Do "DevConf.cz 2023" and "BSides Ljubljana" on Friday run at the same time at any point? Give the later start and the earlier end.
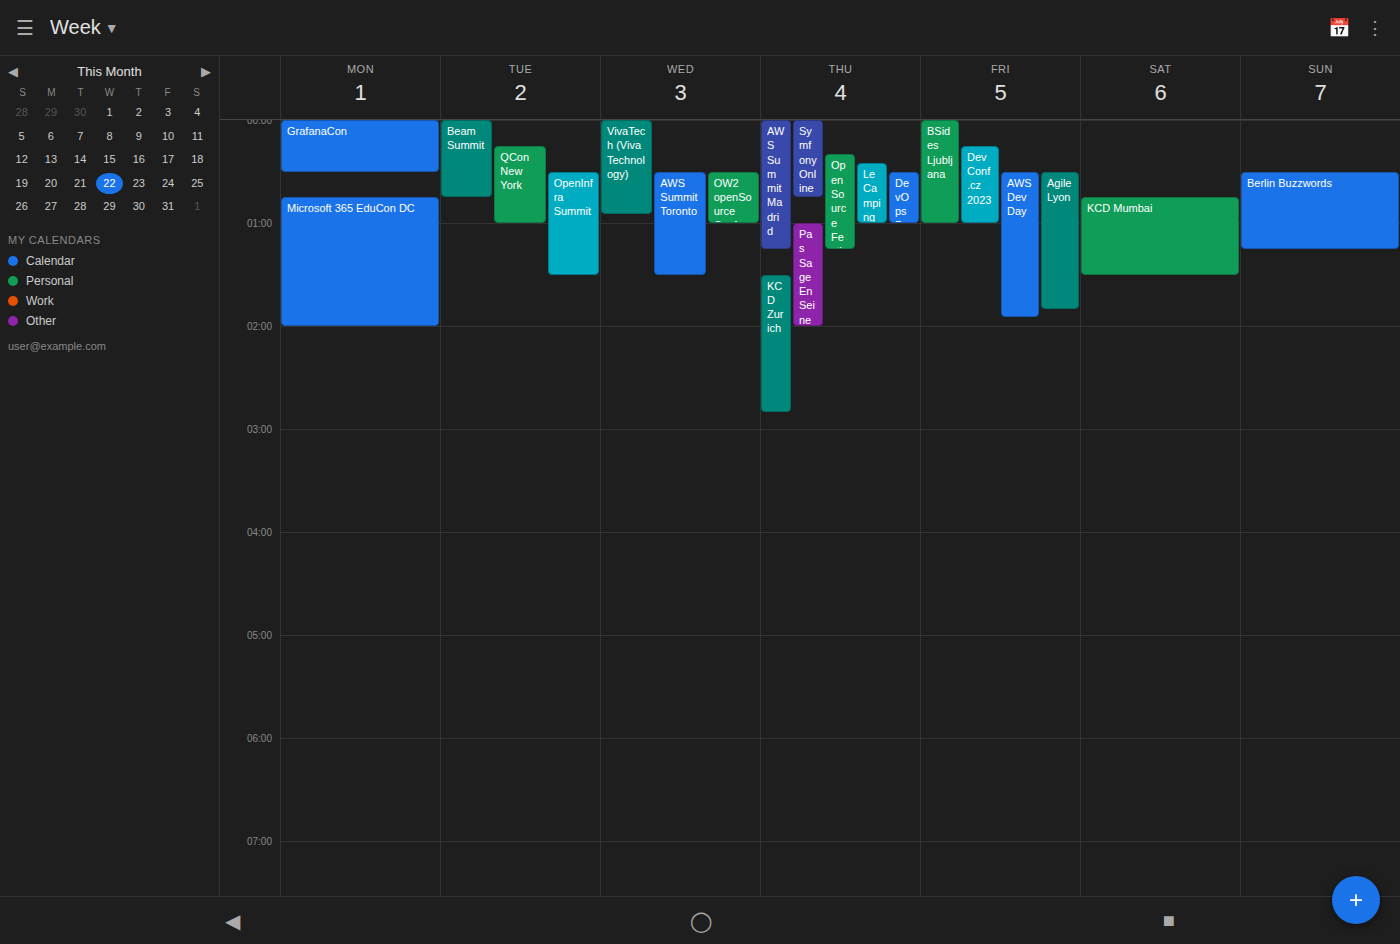
"DevConf.cz 2023" starts at 12:15 AM, before "BSides Ljubljana" ends at 1:00 AM -- they overlap.